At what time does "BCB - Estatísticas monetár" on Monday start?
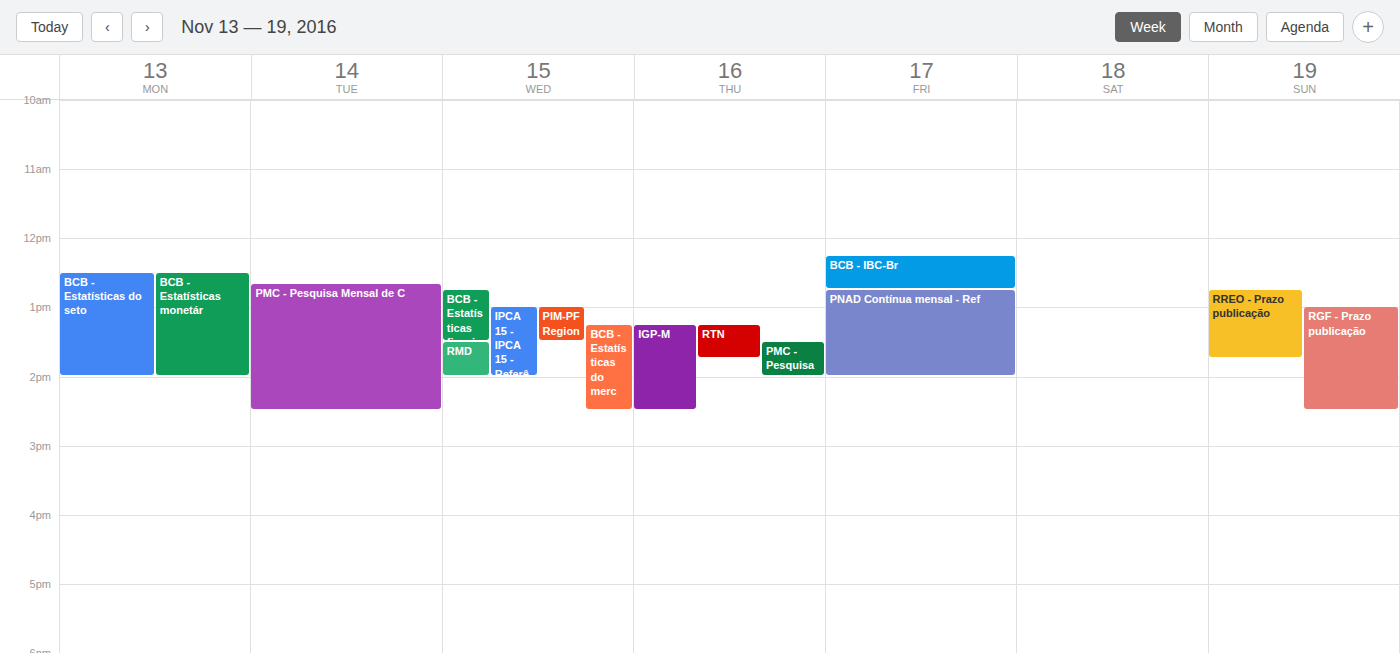
12:30 PM